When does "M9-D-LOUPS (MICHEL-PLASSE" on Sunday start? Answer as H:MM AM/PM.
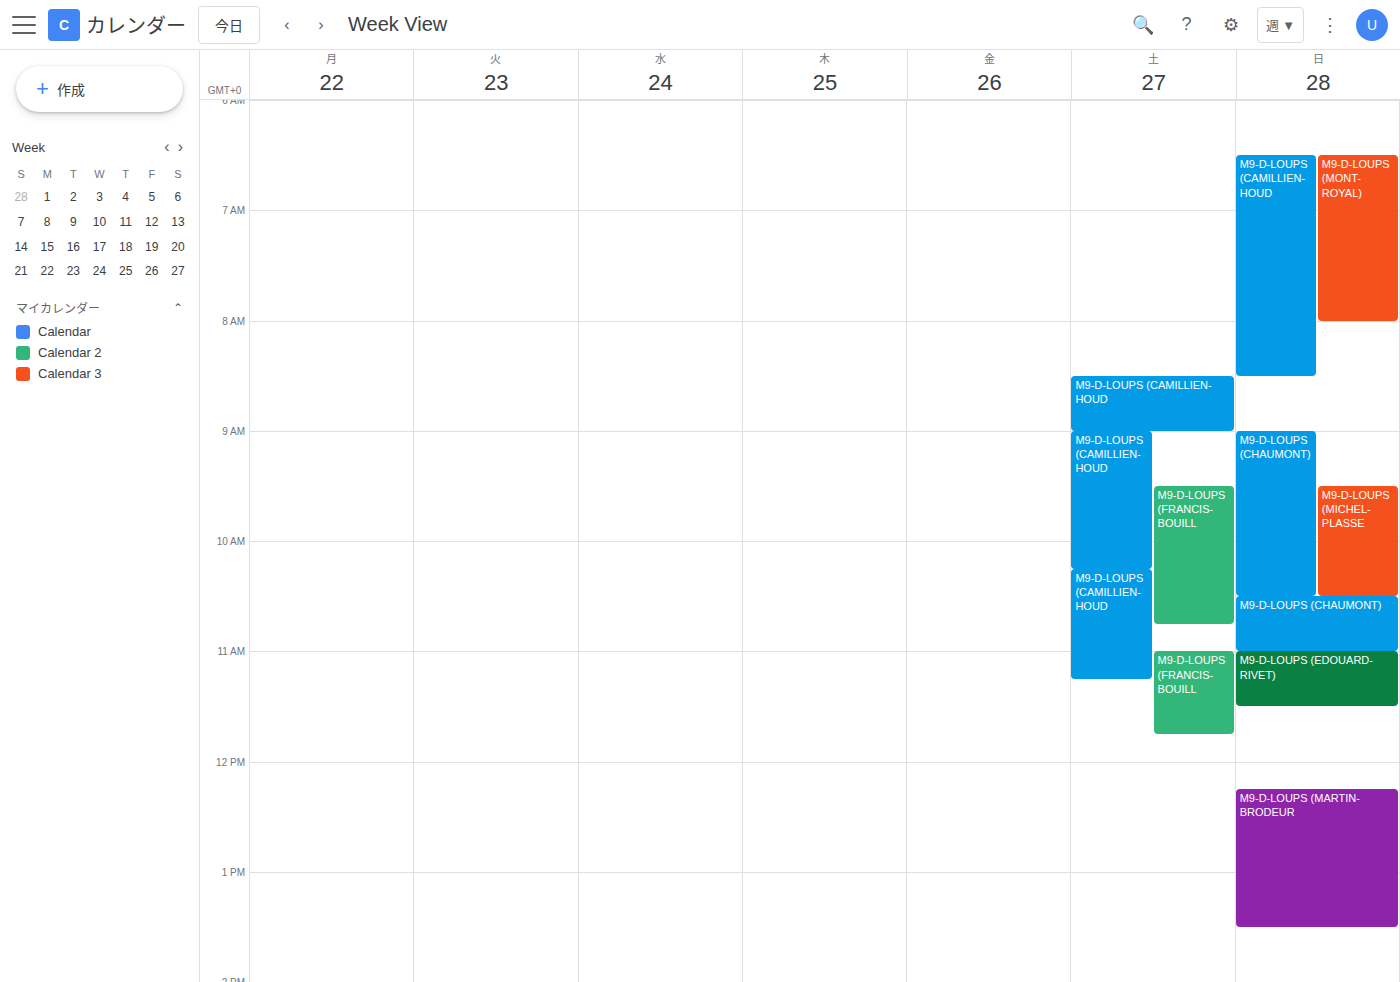
9:30 AM